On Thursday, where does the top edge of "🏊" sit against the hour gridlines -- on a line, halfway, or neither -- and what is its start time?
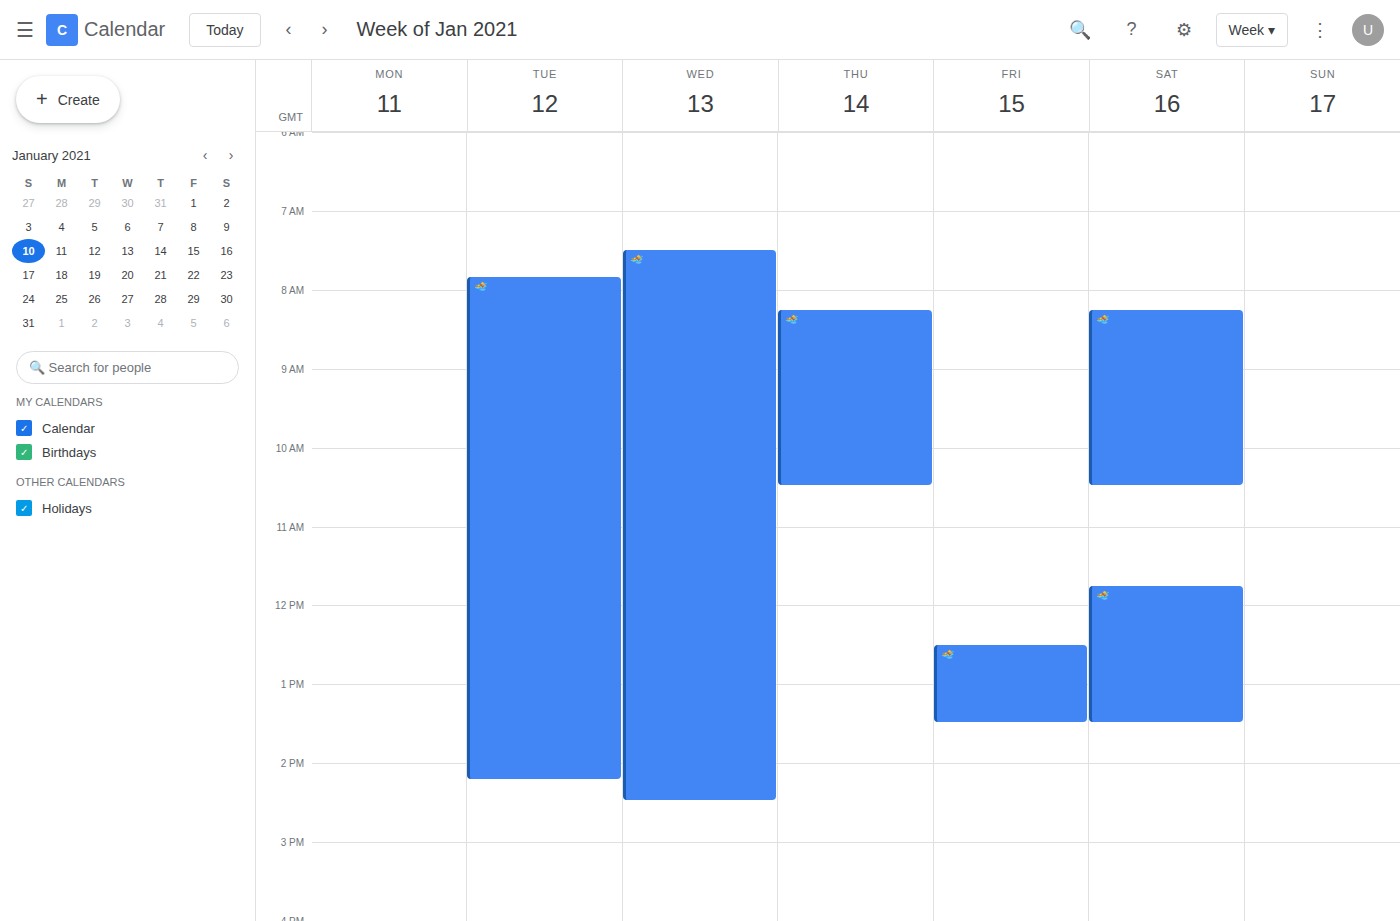
08:15 -- neither: a quarter of the way from the 08:00 line to the 09:00 line.